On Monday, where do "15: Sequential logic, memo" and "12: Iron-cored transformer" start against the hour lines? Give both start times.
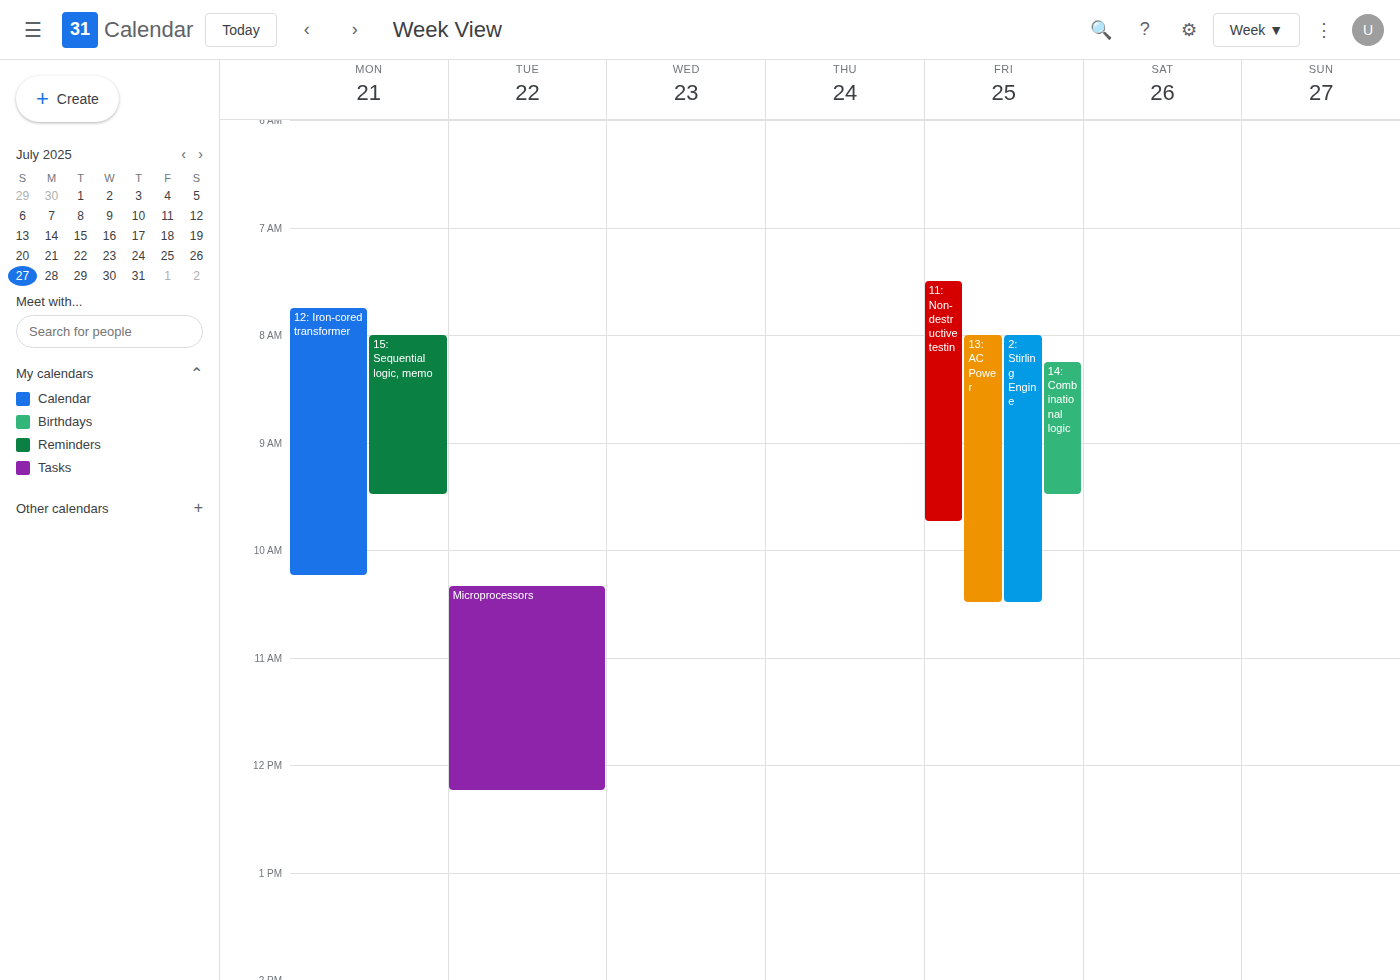
"15: Sequential logic, memo": 8:00 AM, exactly on the 8 AM line. "12: Iron-cored transformer": 7:45 AM, neither: three quarters of the way from the 7 AM line to the 8 AM line.